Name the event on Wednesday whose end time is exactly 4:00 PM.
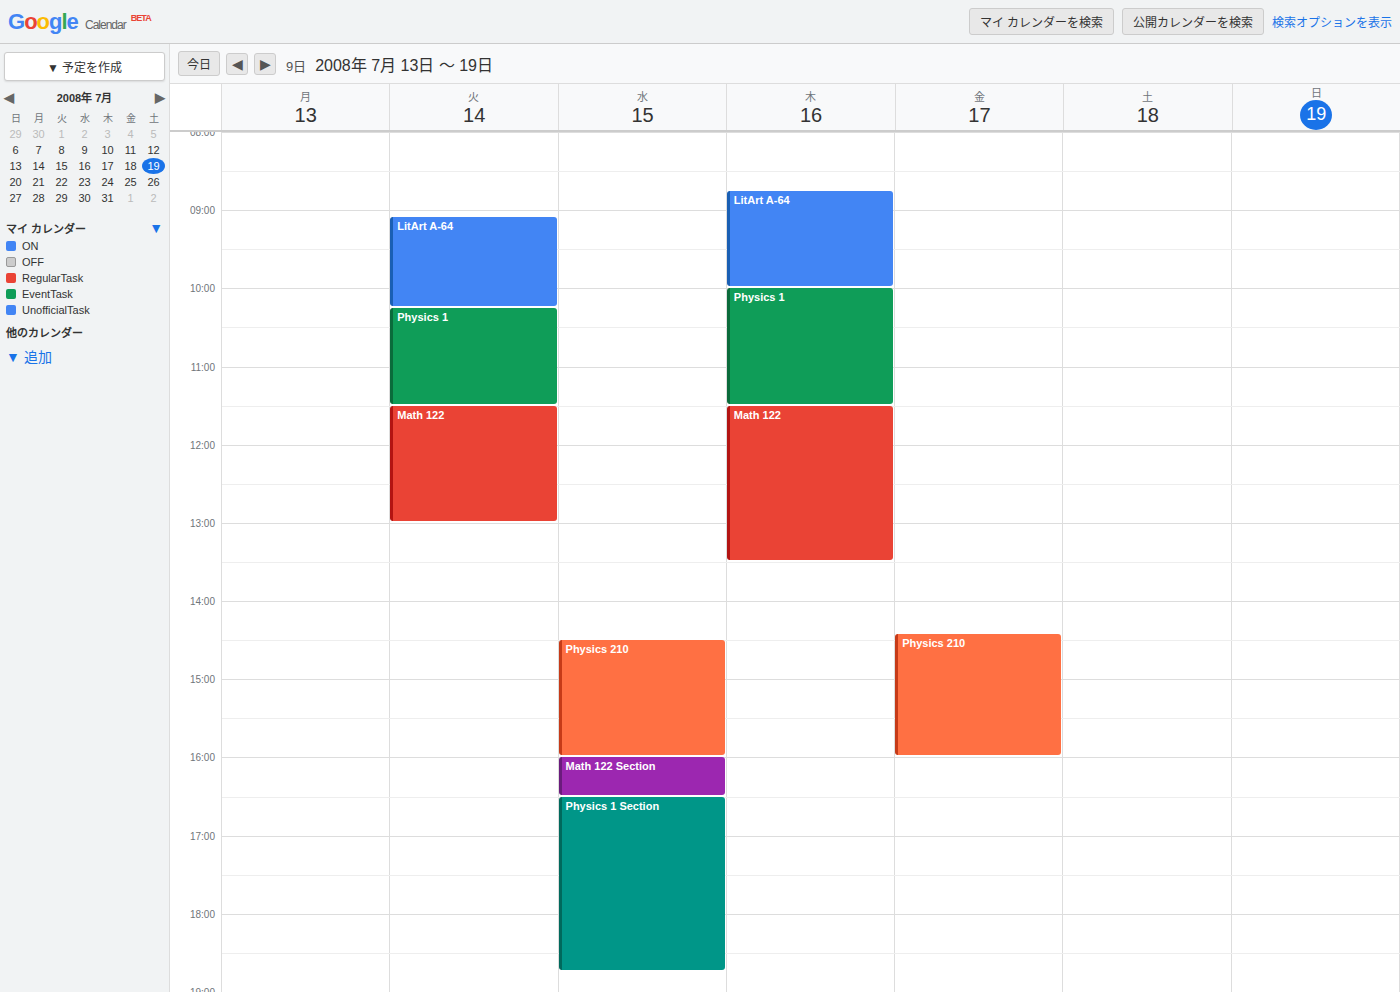
"Physics 210"